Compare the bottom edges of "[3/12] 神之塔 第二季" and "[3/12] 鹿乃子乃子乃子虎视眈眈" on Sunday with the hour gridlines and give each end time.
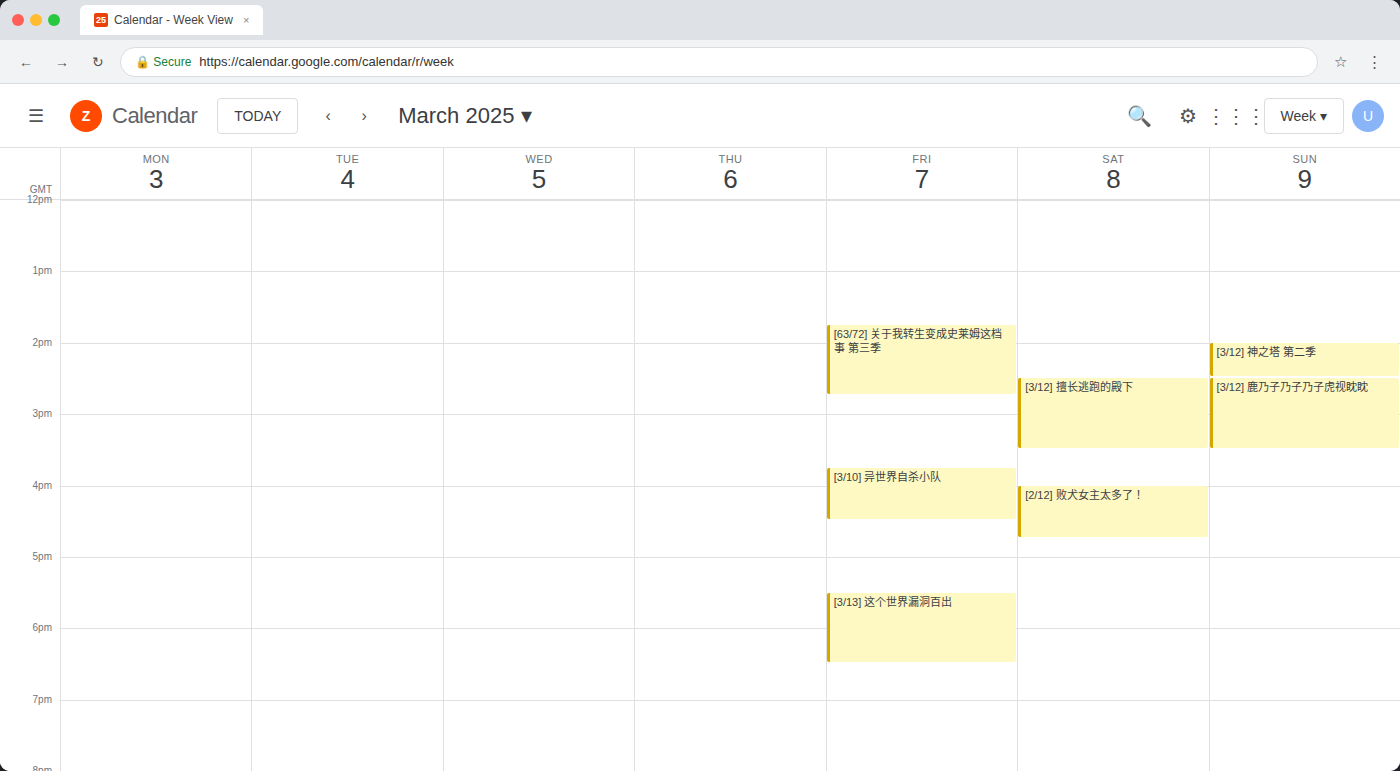
"[3/12] 神之塔 第二季": 14:30, halfway between the 14:00 and 15:00 lines. "[3/12] 鹿乃子乃子乃子虎视眈眈": 15:30, halfway between the 15:00 and 16:00 lines.